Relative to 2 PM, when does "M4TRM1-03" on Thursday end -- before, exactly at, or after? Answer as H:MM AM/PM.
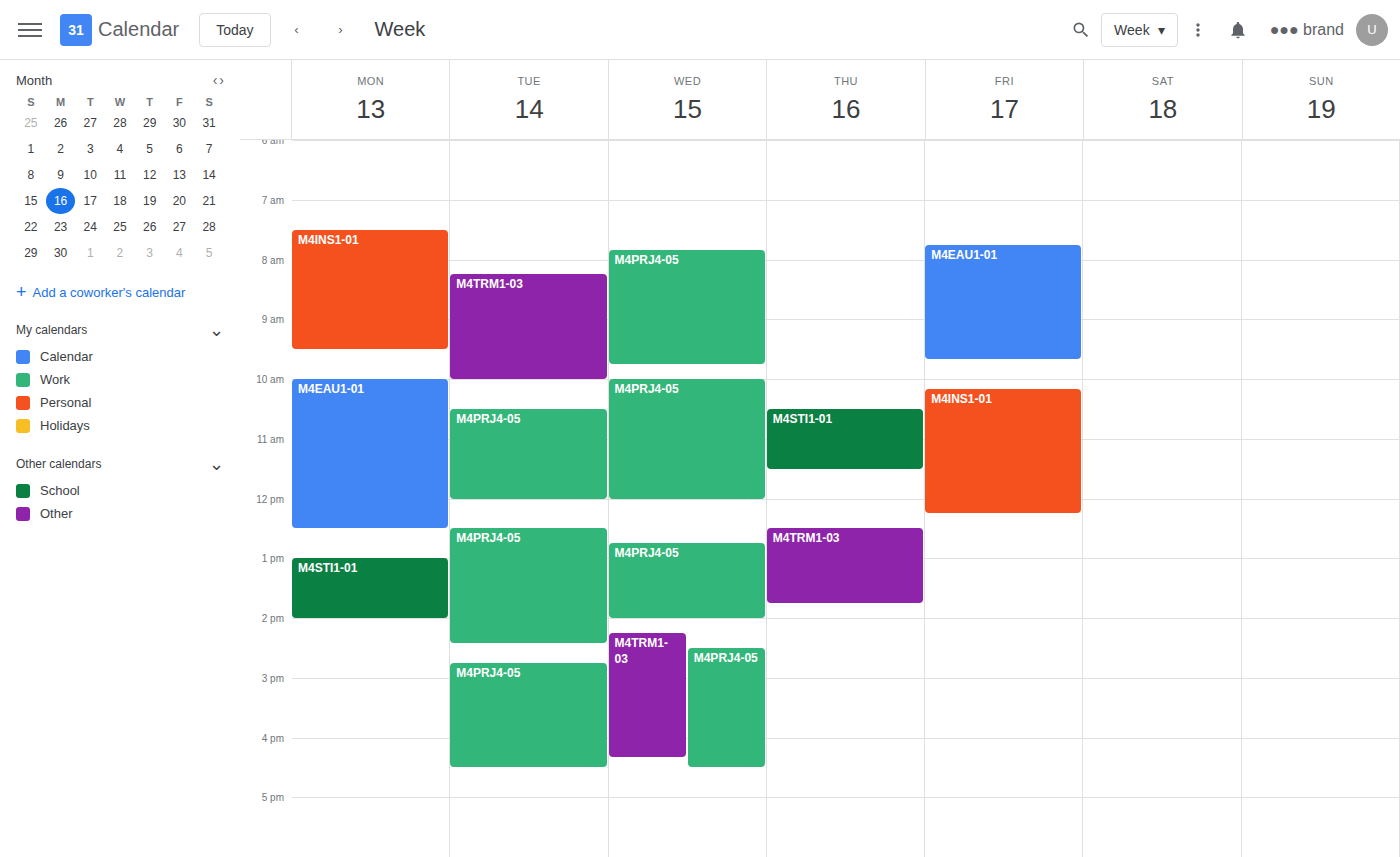
1:45 PM -- before 2 PM, 15 minutes above the 2 PM line.